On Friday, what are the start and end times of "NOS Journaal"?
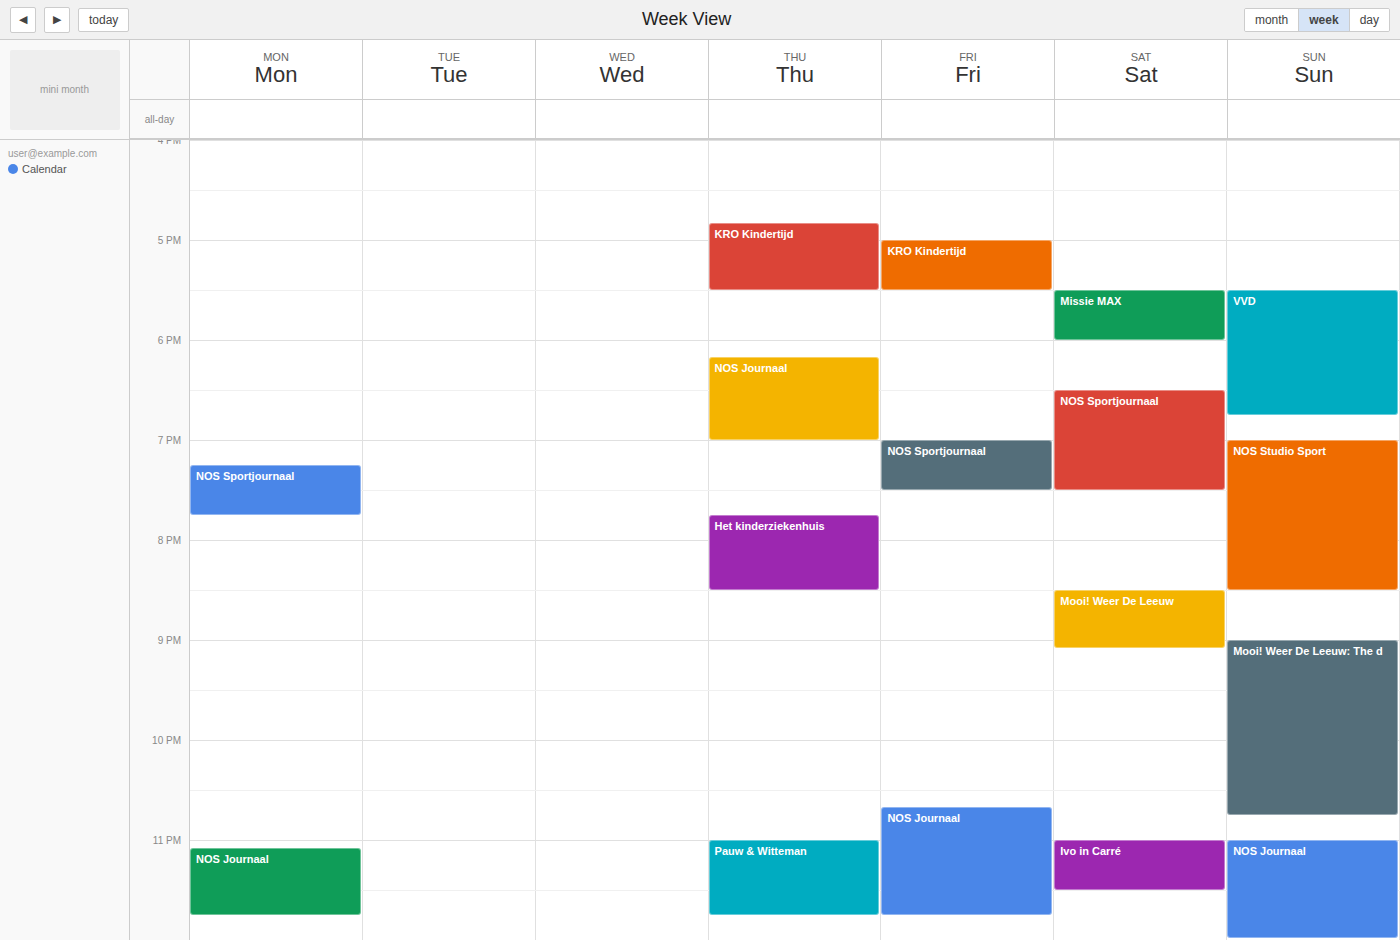
22:40 to 23:45